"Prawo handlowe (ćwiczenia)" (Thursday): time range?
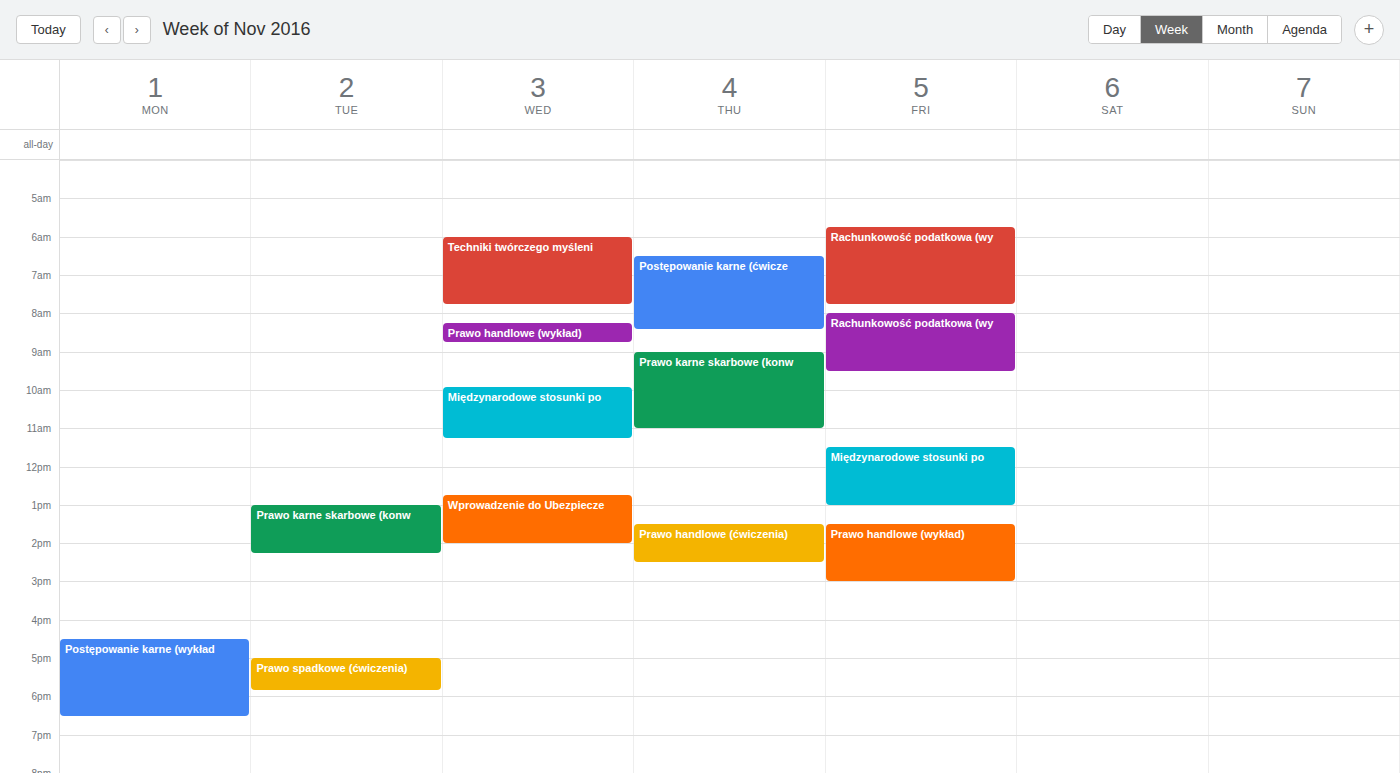
1:30 PM to 2:30 PM